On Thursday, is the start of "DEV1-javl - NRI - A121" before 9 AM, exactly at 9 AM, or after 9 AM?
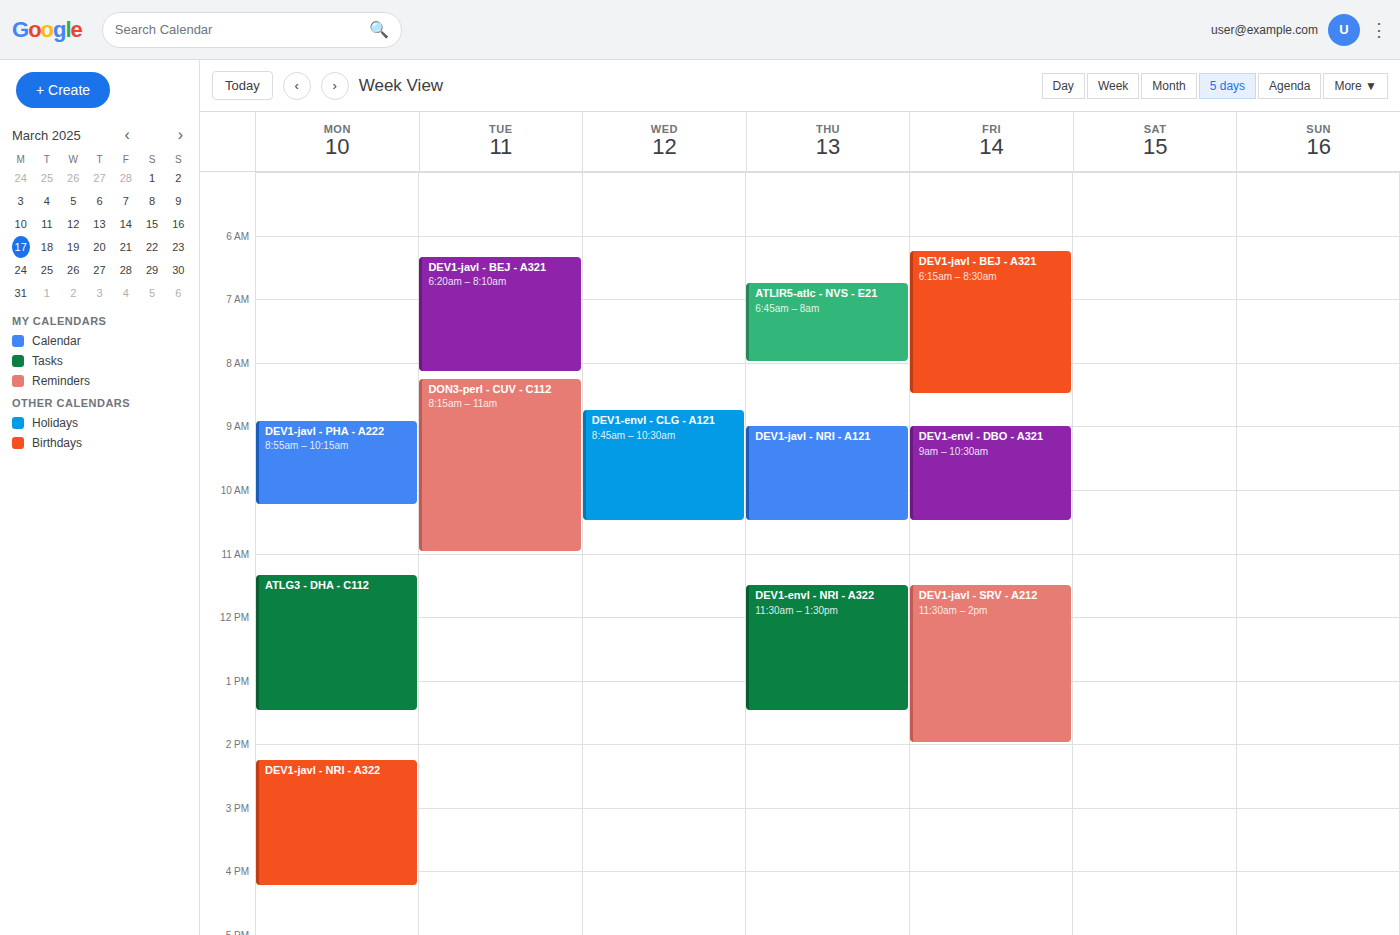
9:00 AM -- exactly at 9 AM, on the 9 AM line.